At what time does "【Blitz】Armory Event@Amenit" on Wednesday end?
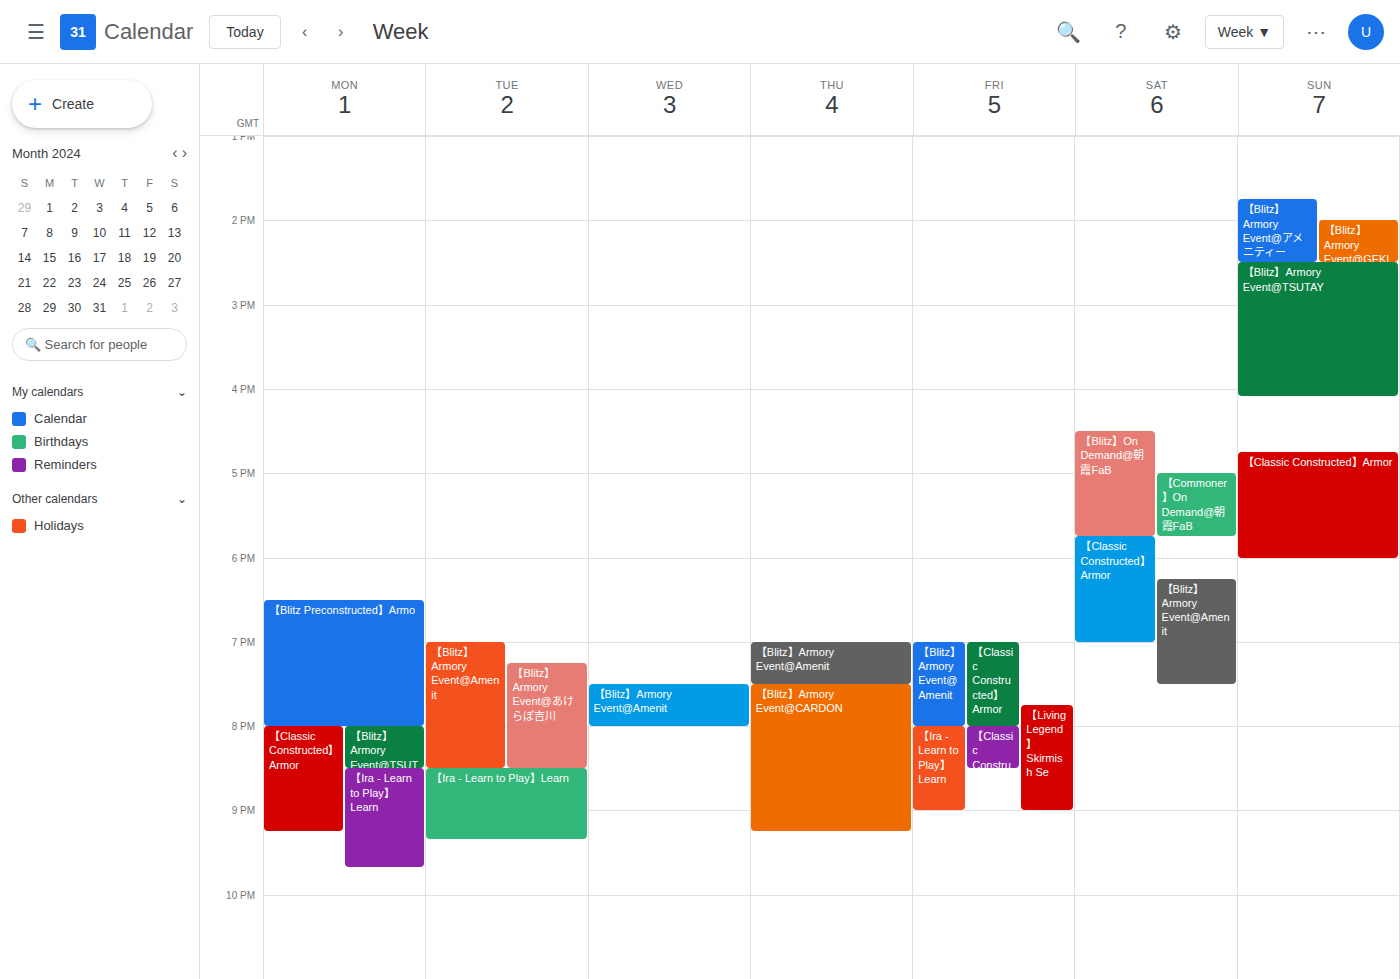
8:00 PM